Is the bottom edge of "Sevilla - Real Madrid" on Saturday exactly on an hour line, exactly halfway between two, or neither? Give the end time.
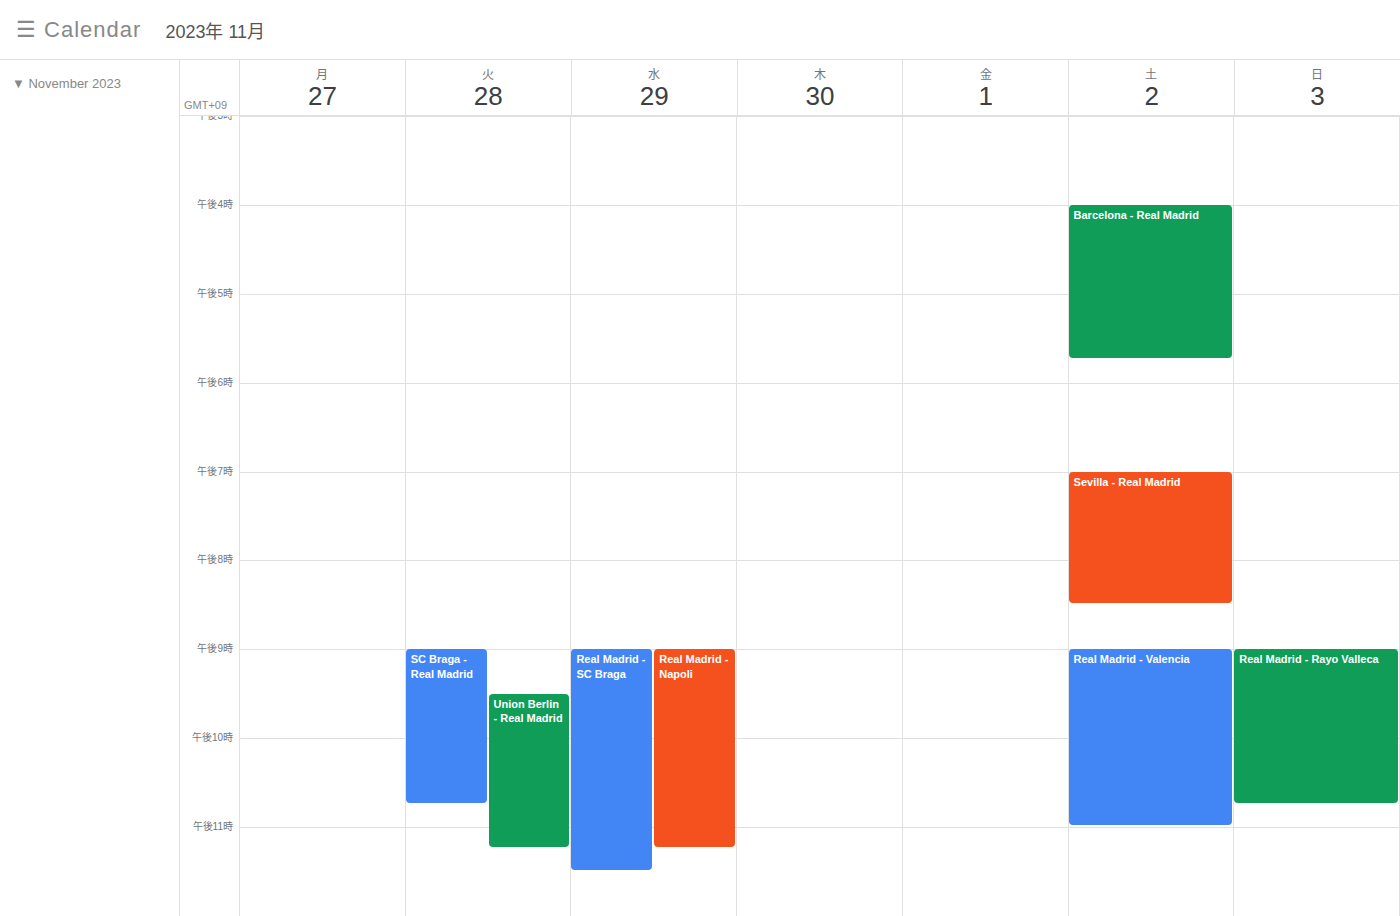
8:30 PM -- halfway between the 8 PM and 9 PM lines.